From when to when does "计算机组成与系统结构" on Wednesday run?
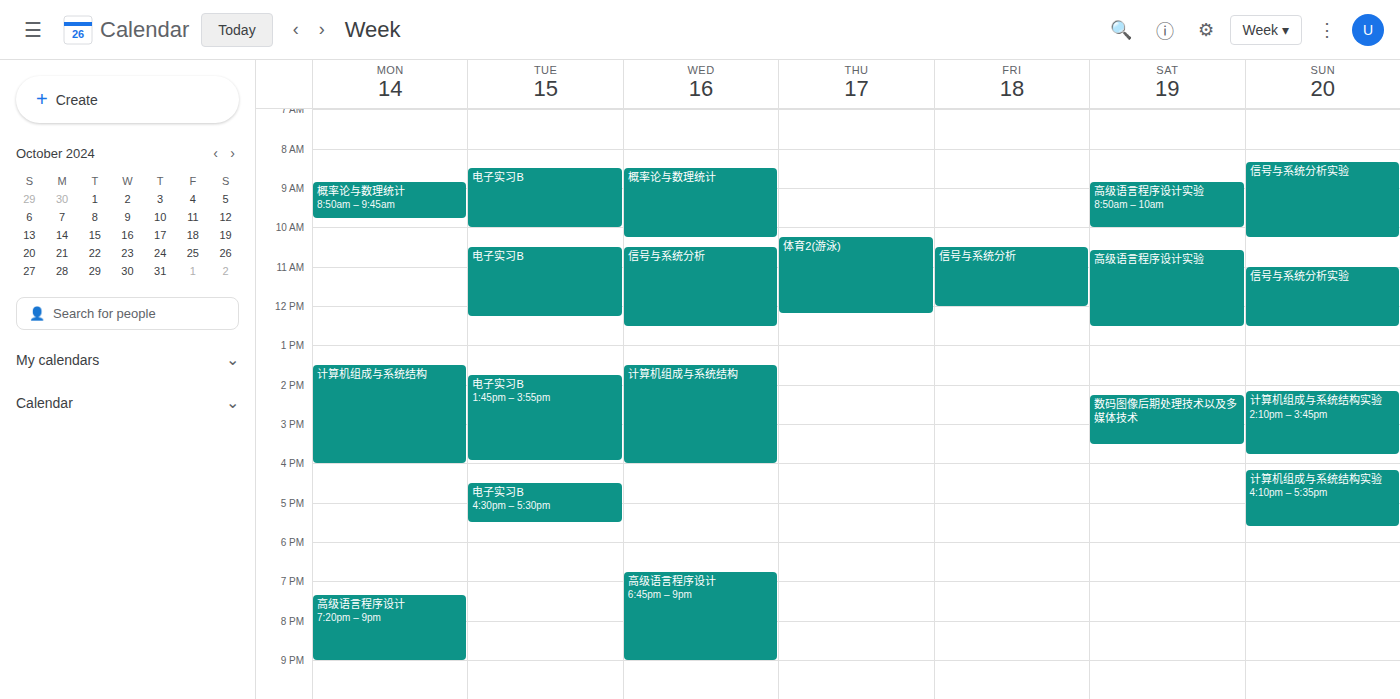
1:30 PM to 4:00 PM